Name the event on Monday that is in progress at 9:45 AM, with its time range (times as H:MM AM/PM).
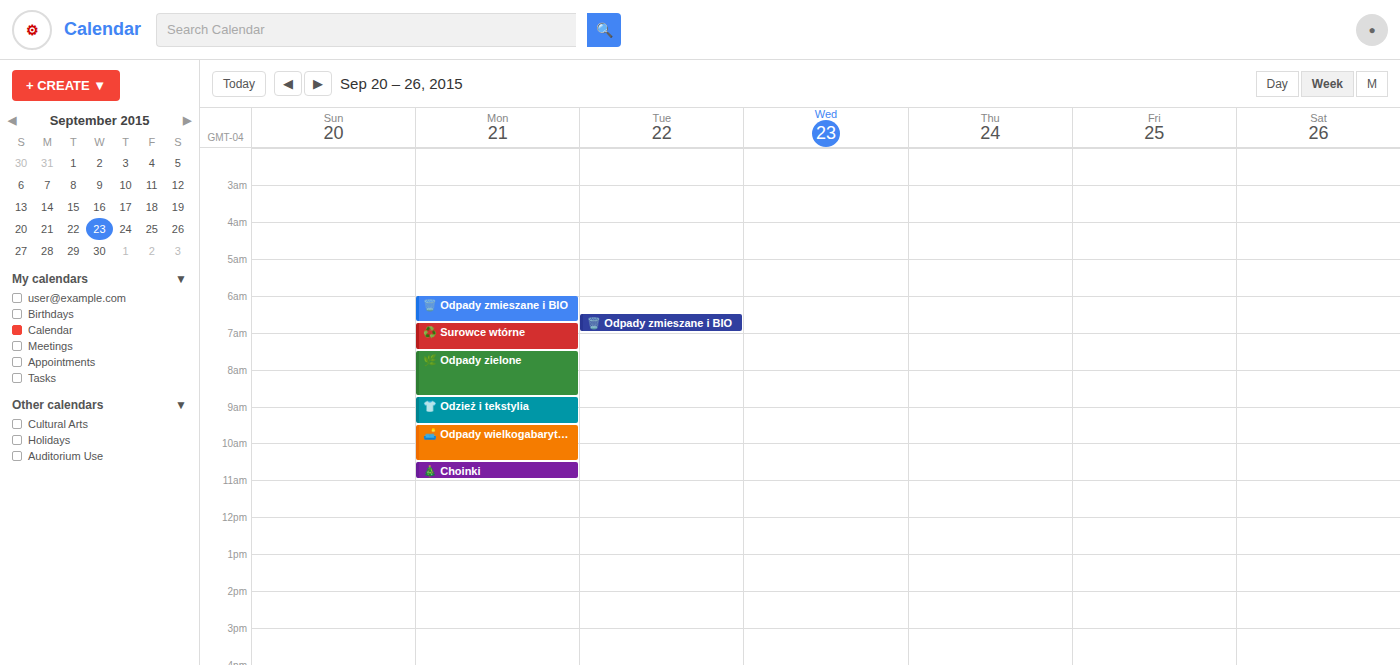
"🛋️ Odpady wielkogabarytowe", 9:30 AM to 10:30 AM